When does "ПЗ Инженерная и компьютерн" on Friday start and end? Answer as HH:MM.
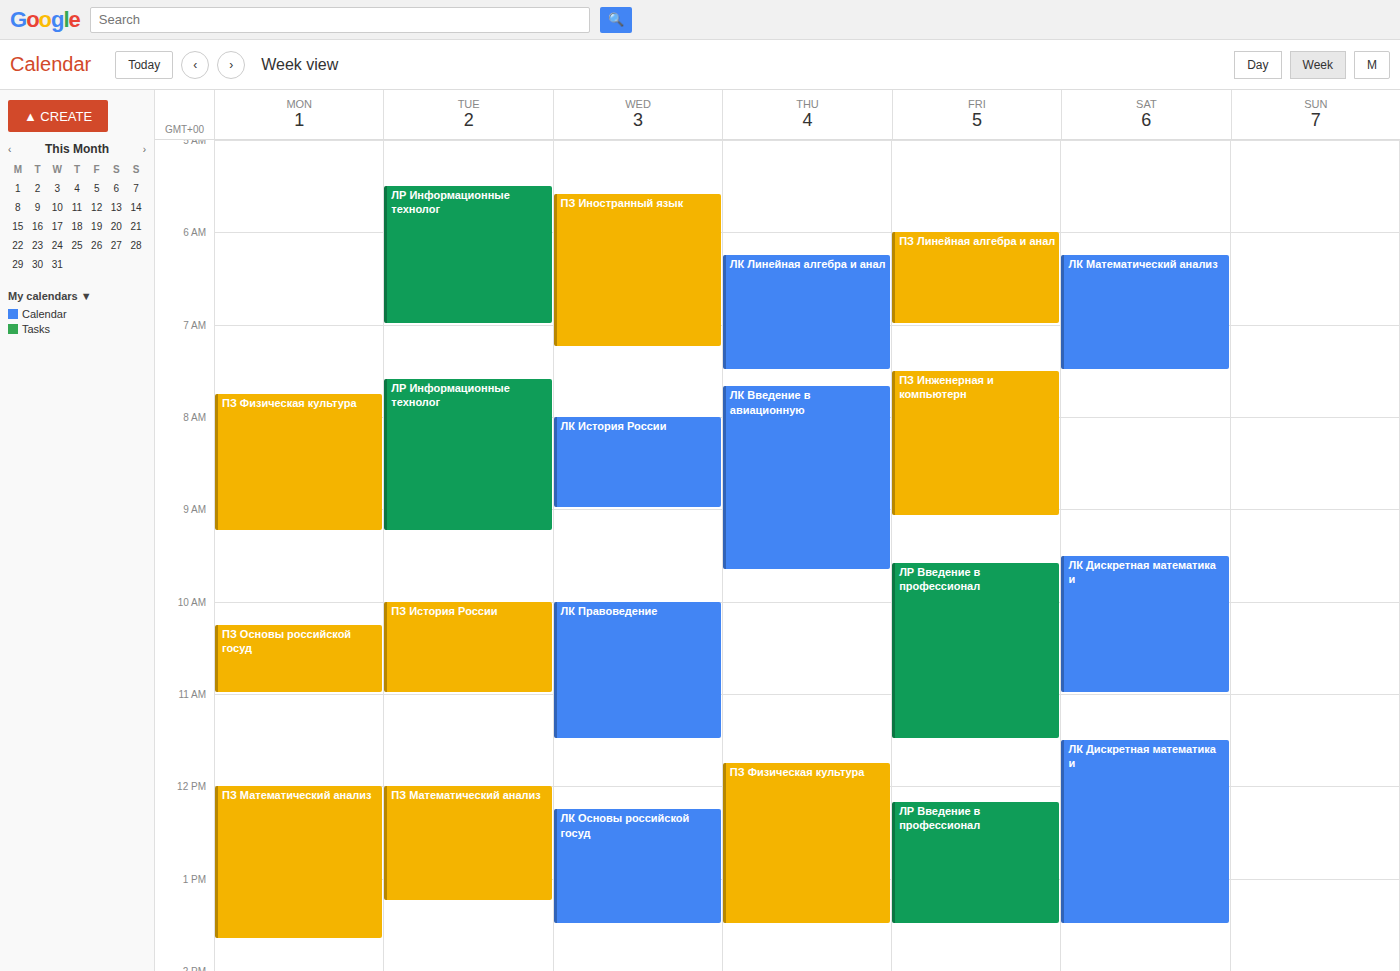
07:30 to 09:05